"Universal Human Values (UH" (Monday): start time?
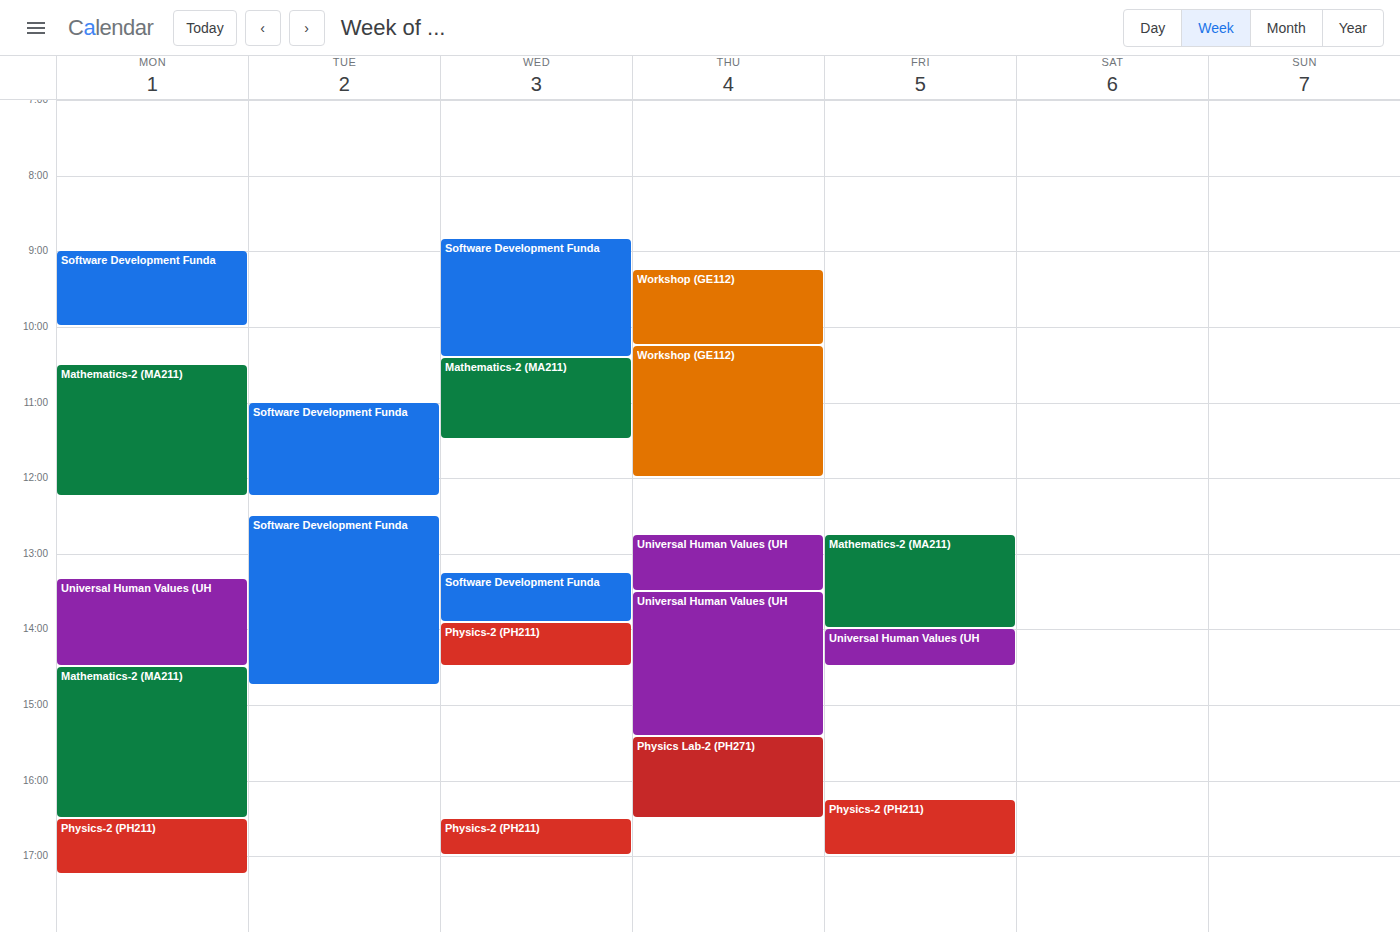
1:20 PM